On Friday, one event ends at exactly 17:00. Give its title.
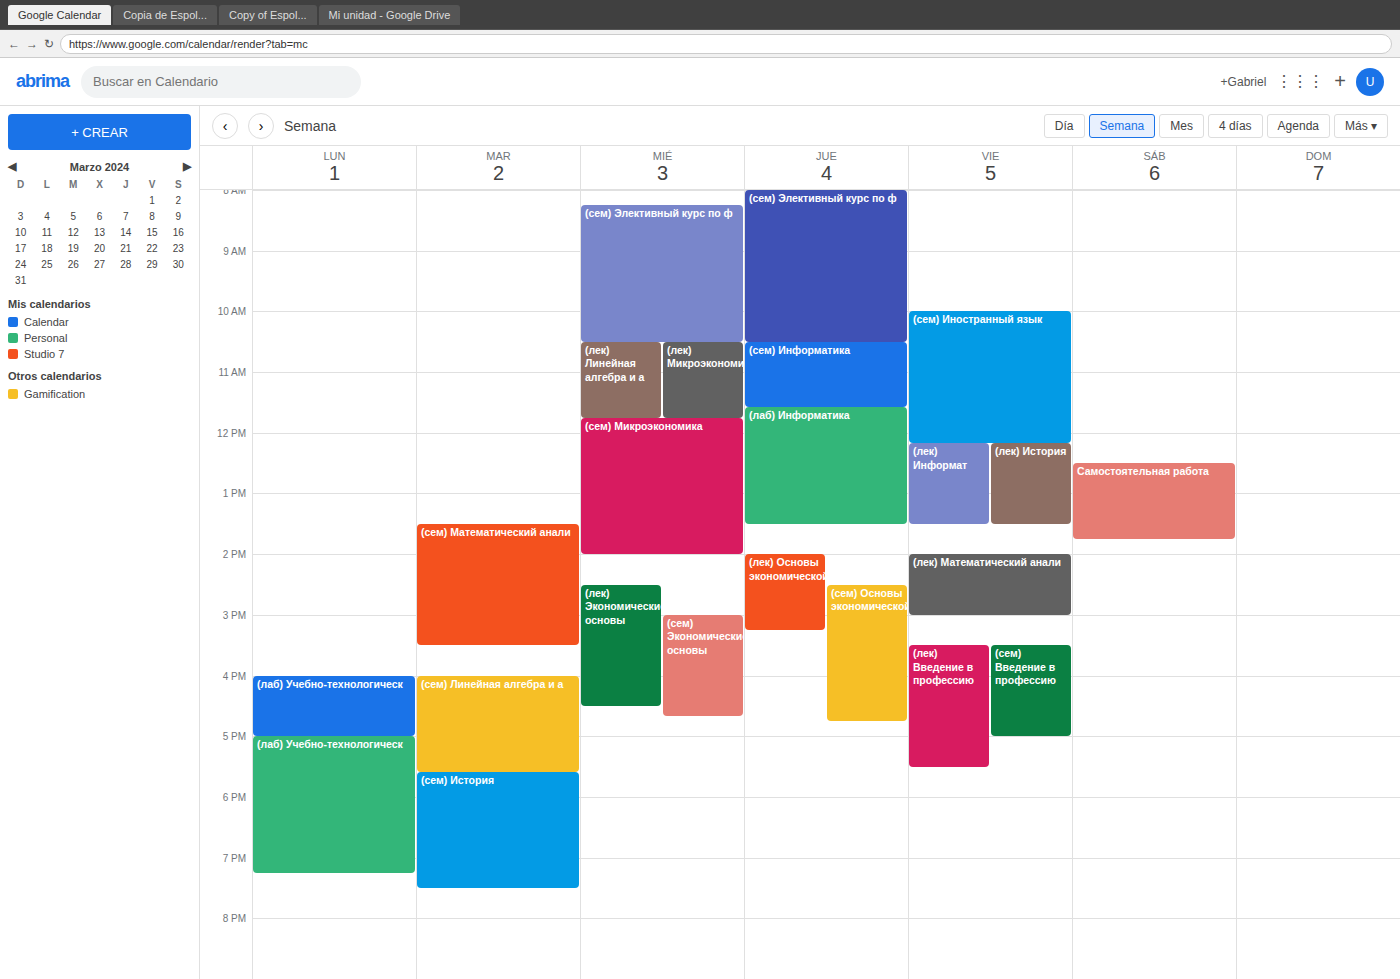
"(сем) Введение в профессию"